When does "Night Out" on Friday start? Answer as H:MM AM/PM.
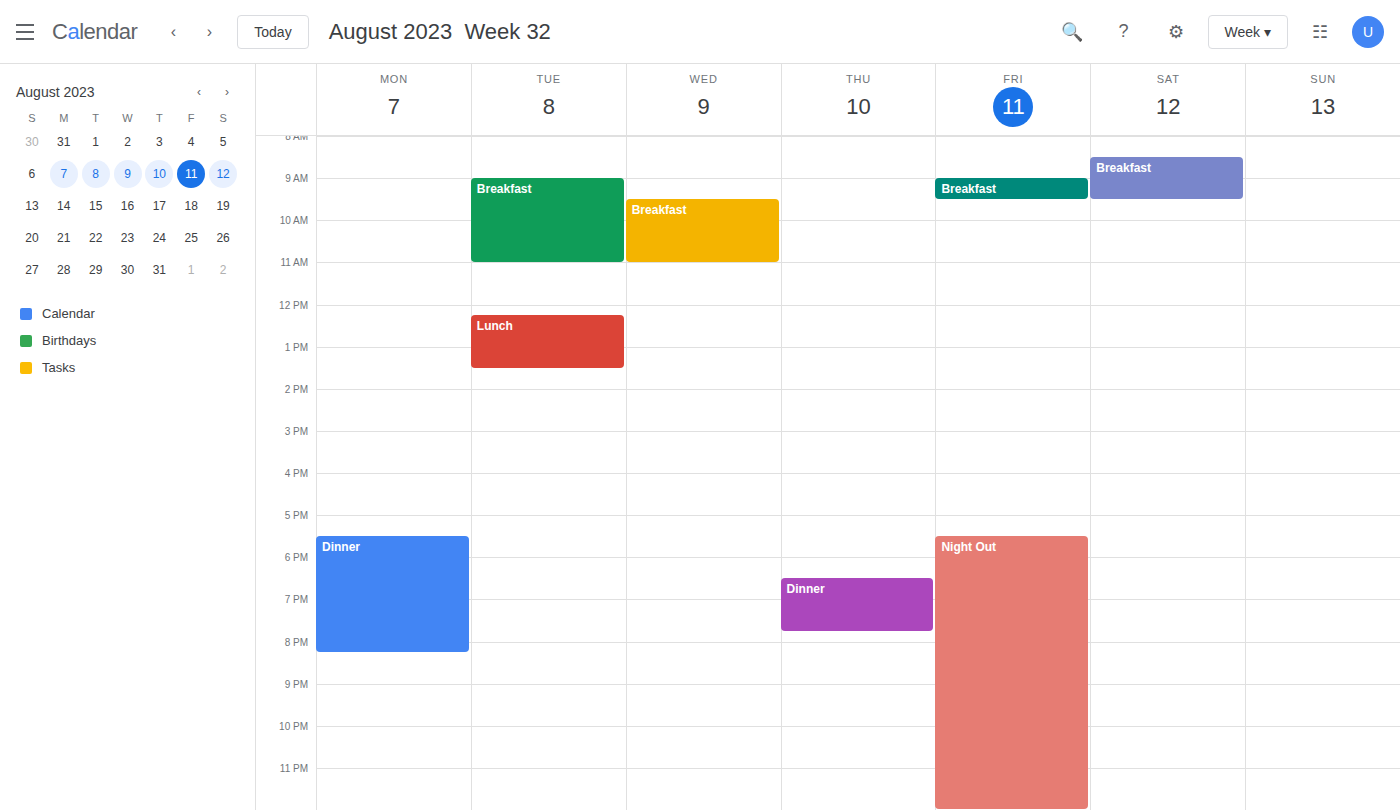
5:30 PM